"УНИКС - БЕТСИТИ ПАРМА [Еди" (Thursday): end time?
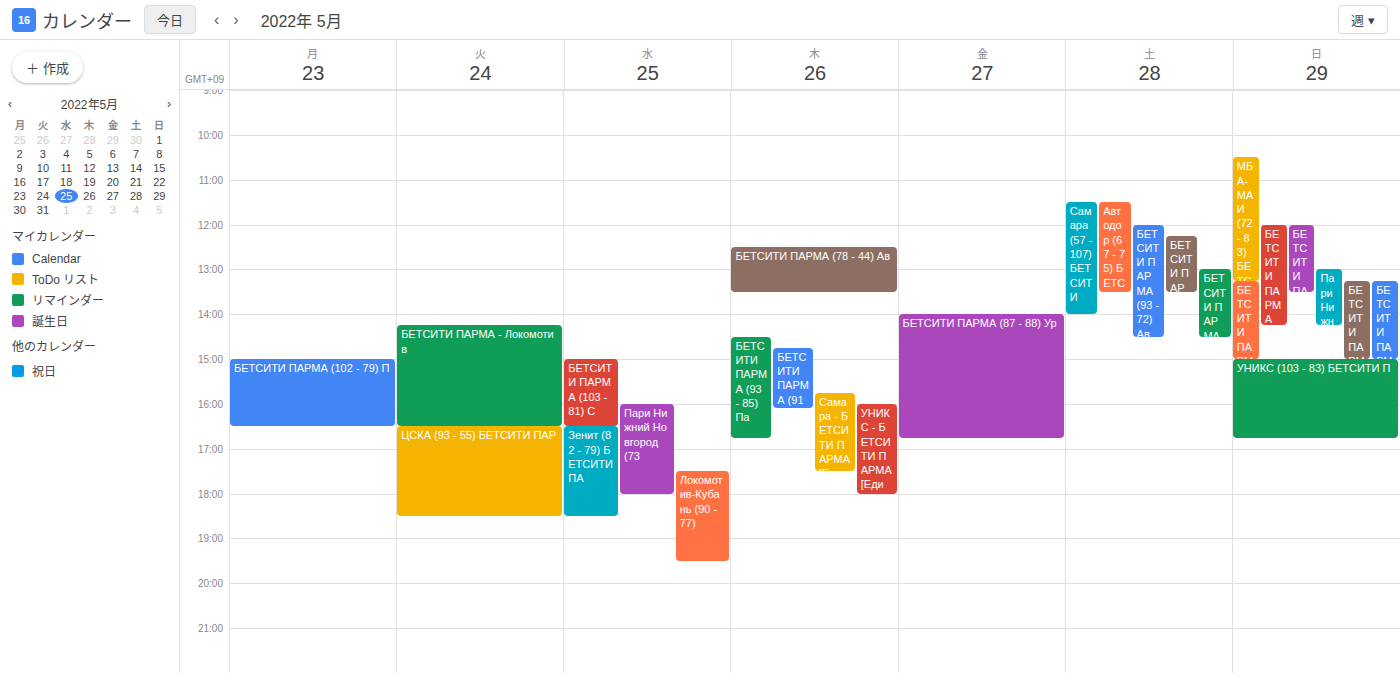
6:00 PM